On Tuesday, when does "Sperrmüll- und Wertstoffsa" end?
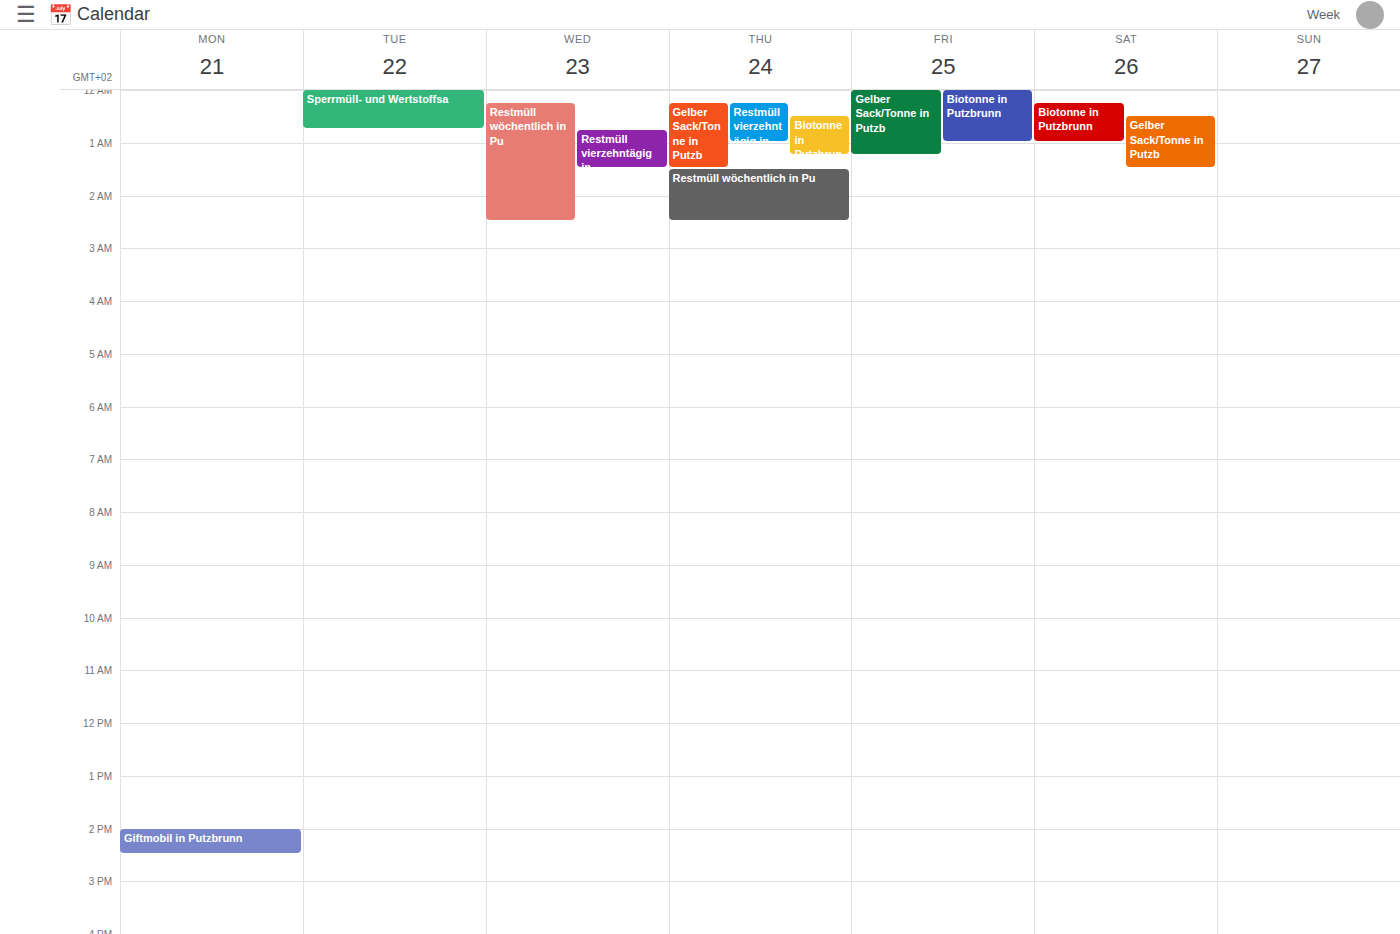
12:45 AM